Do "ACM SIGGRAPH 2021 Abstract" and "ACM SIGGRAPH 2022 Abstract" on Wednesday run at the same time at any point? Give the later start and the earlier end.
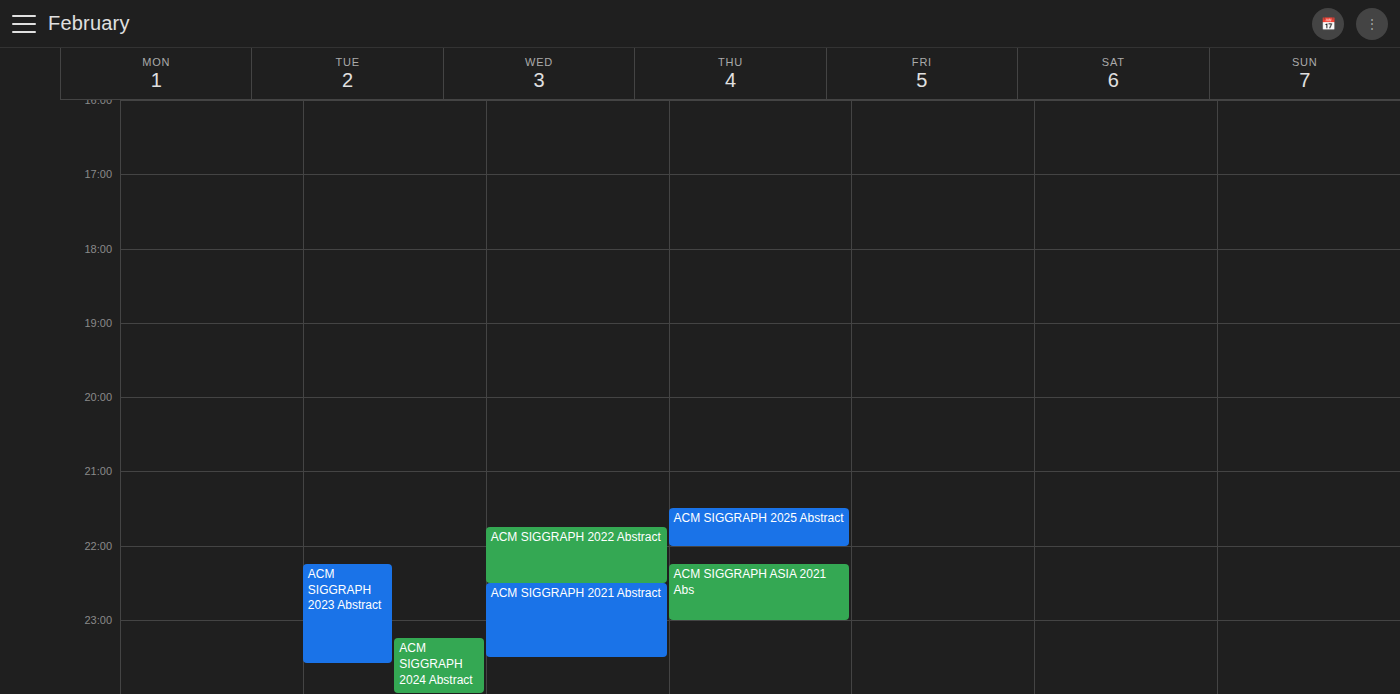
"ACM SIGGRAPH 2022 Abstract" ends at 22:30, exactly when "ACM SIGGRAPH 2021 Abstract" starts -- they touch but do not overlap.